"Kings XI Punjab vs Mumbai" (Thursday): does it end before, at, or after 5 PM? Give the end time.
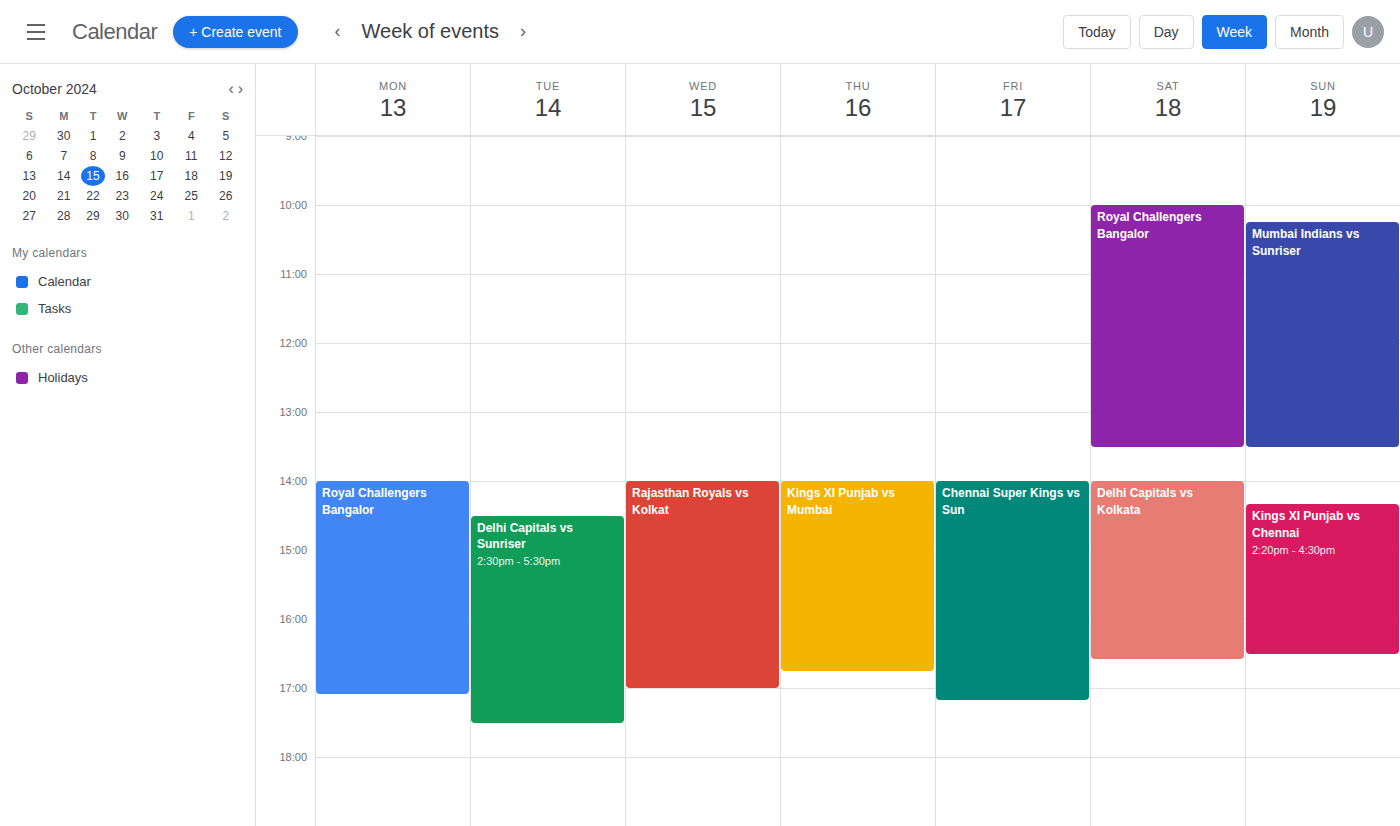
4:45 PM -- before 5 PM, 15 minutes above the 5 PM line.